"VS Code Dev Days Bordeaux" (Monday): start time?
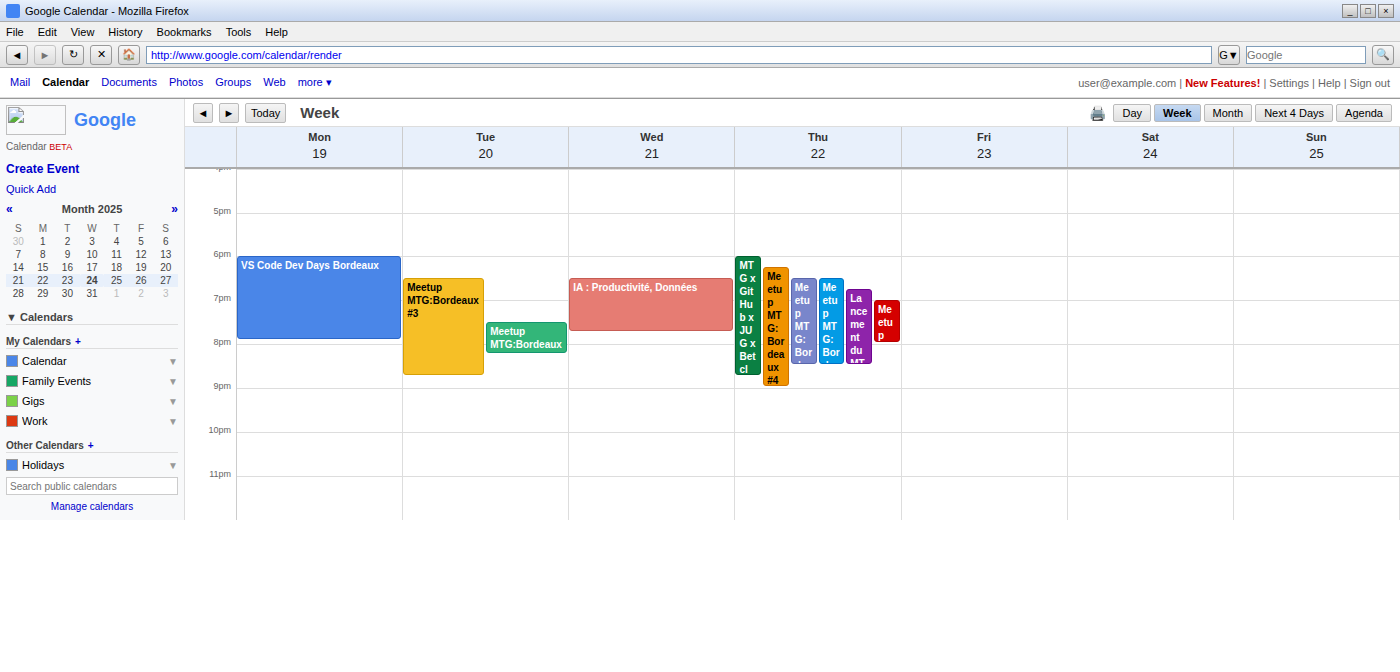
6:00 PM